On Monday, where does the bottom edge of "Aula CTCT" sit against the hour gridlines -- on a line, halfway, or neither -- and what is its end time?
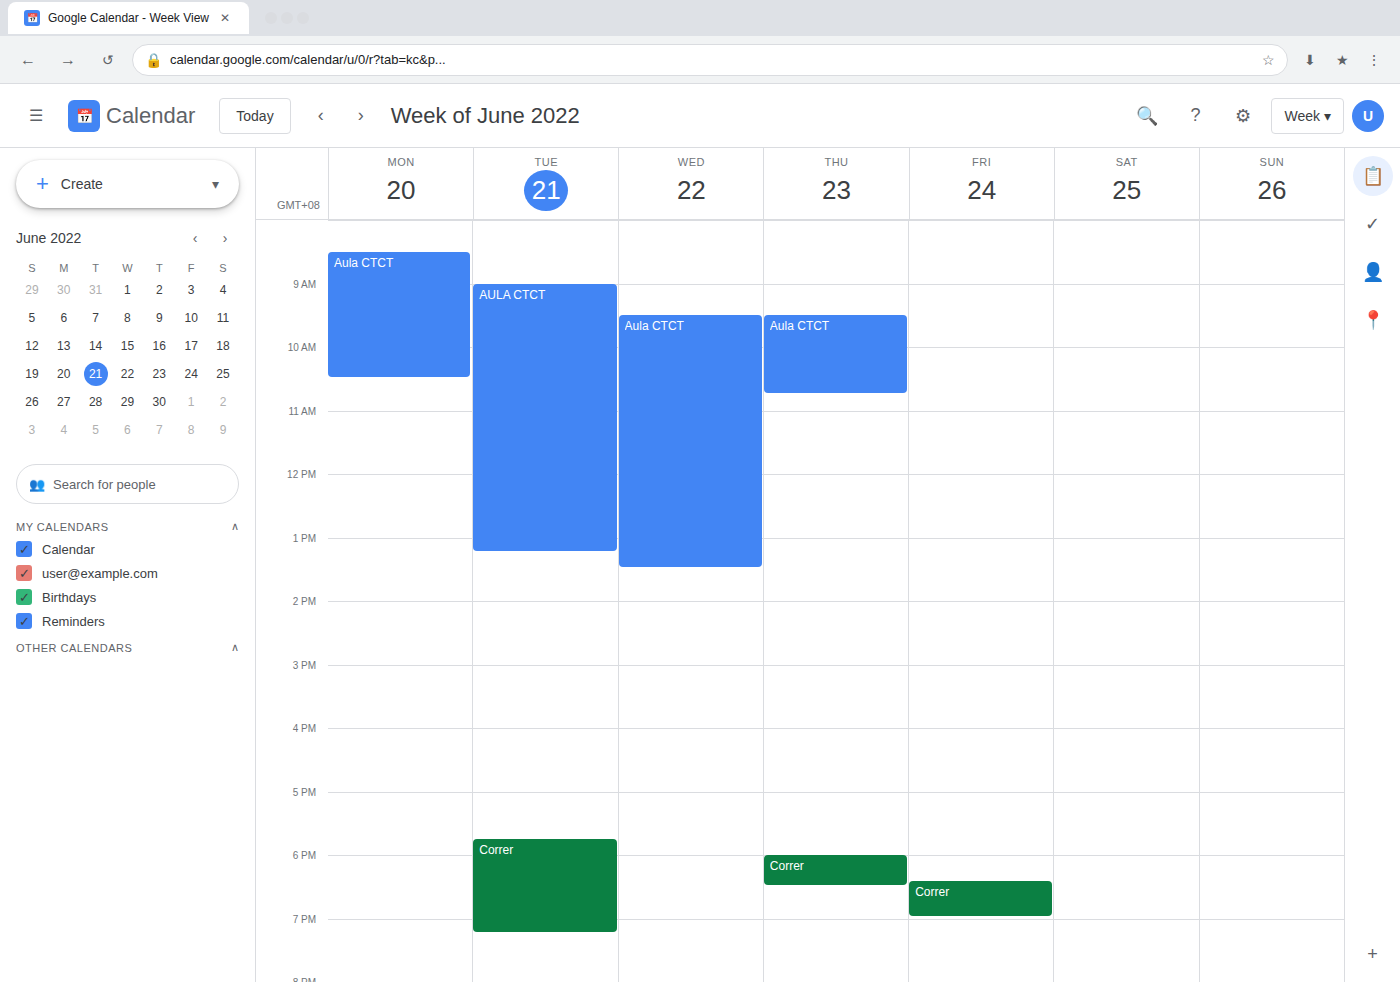
10:30 AM -- halfway between the 10 AM and 11 AM lines.